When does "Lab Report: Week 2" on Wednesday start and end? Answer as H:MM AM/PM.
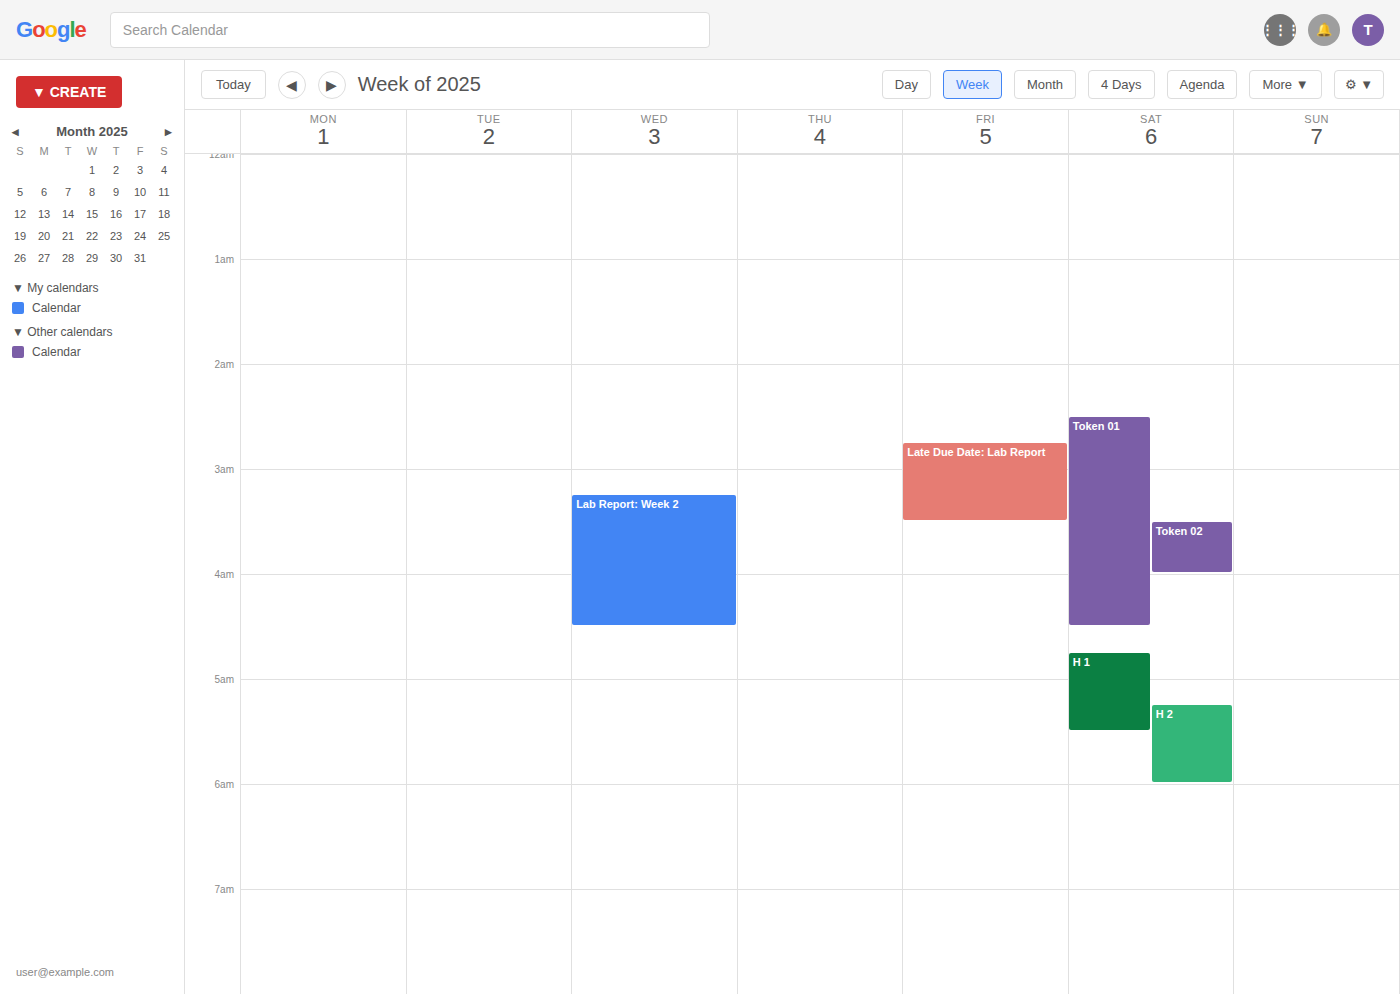
3:15 AM to 4:30 AM